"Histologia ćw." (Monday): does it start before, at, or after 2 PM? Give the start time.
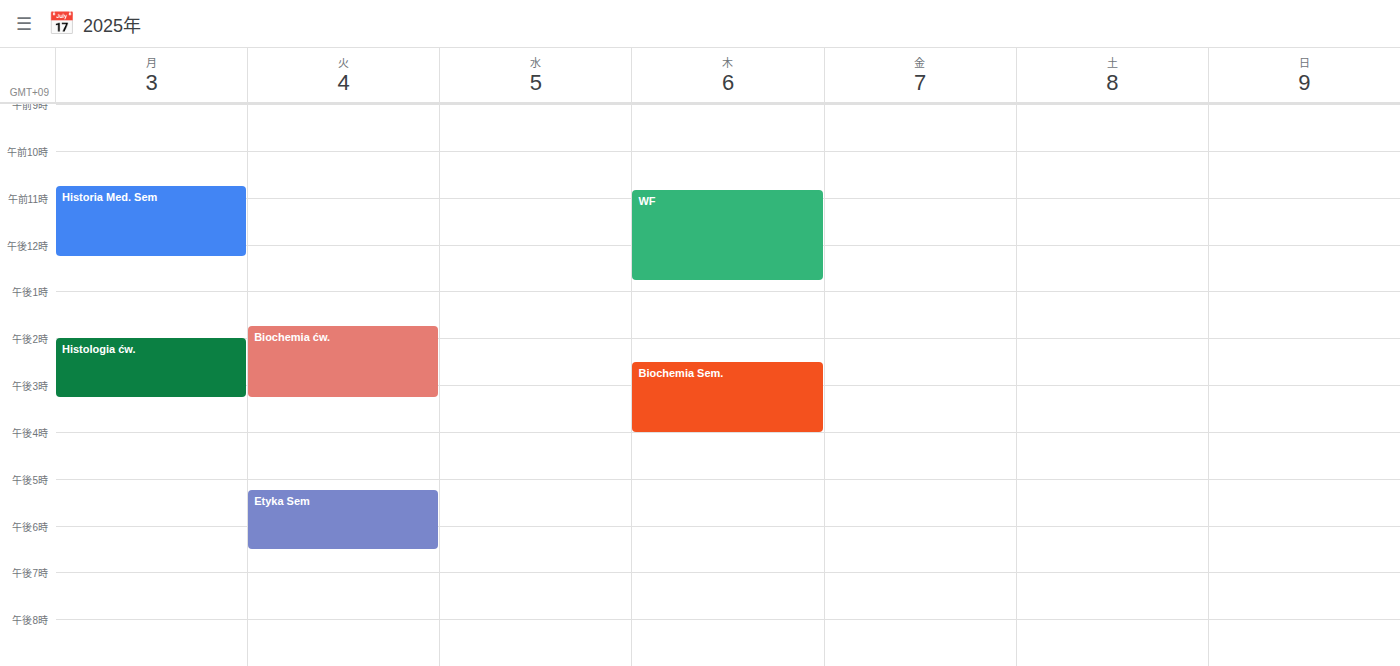
2:00 PM -- exactly at 2 PM, on the 2 PM line.